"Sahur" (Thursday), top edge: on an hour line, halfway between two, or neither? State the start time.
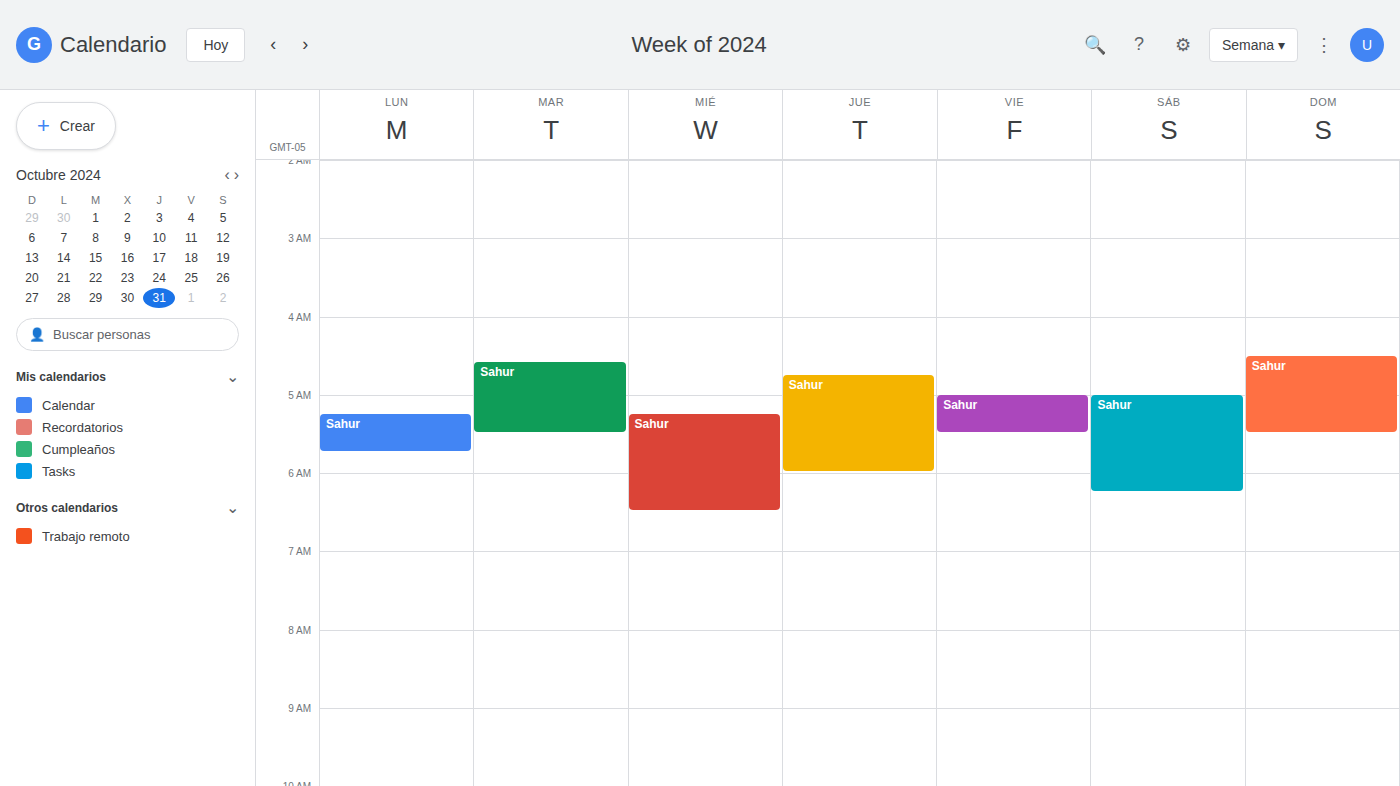
4:45 AM -- neither: three quarters of the way from the 4 AM line to the 5 AM line.